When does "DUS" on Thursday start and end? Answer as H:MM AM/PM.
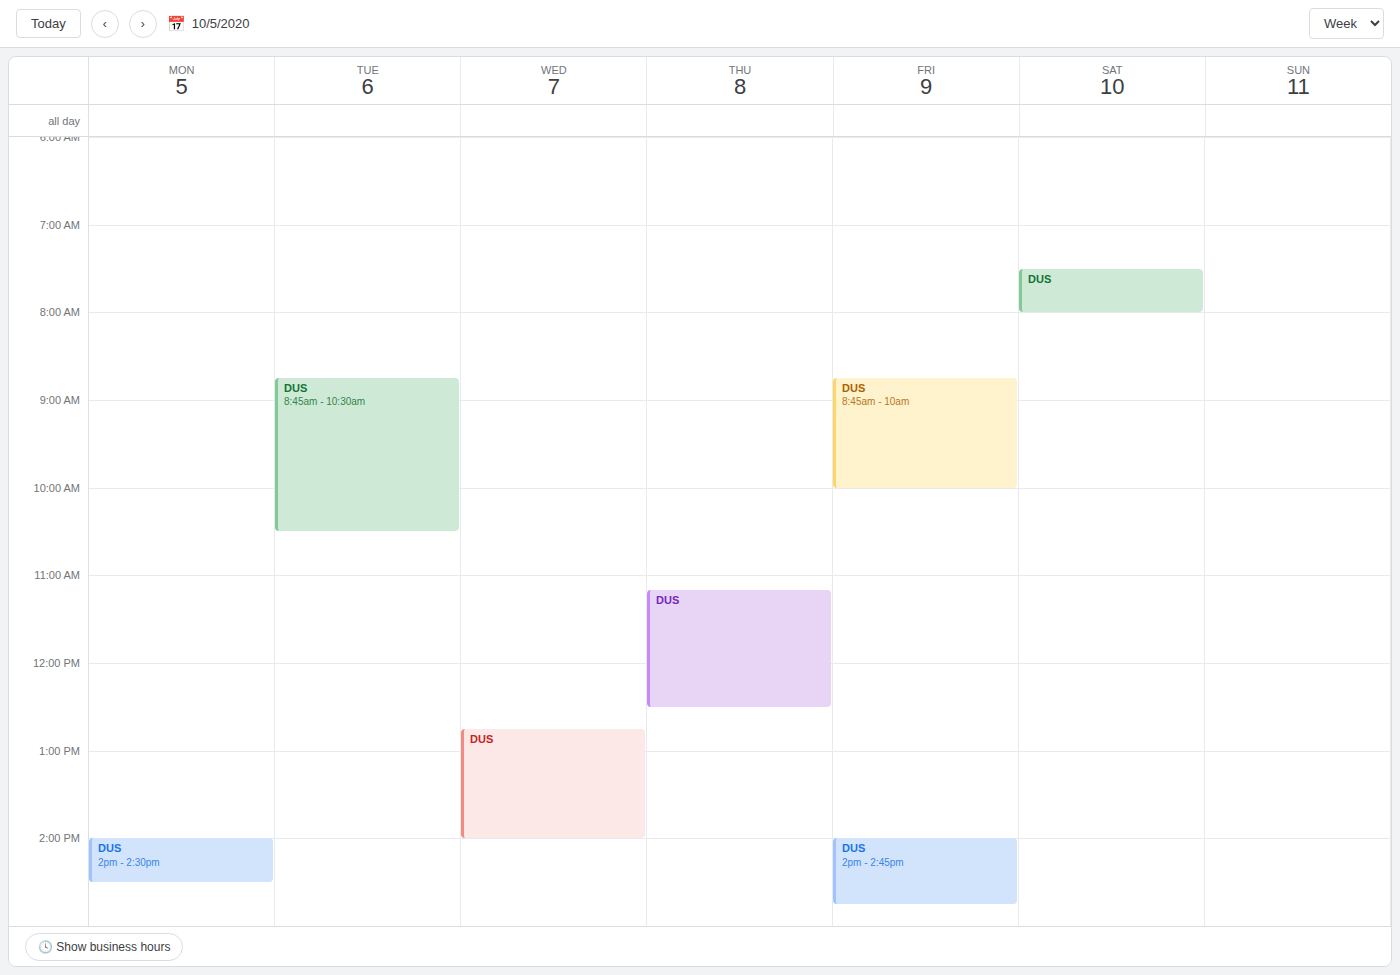
11:10 AM to 12:30 PM